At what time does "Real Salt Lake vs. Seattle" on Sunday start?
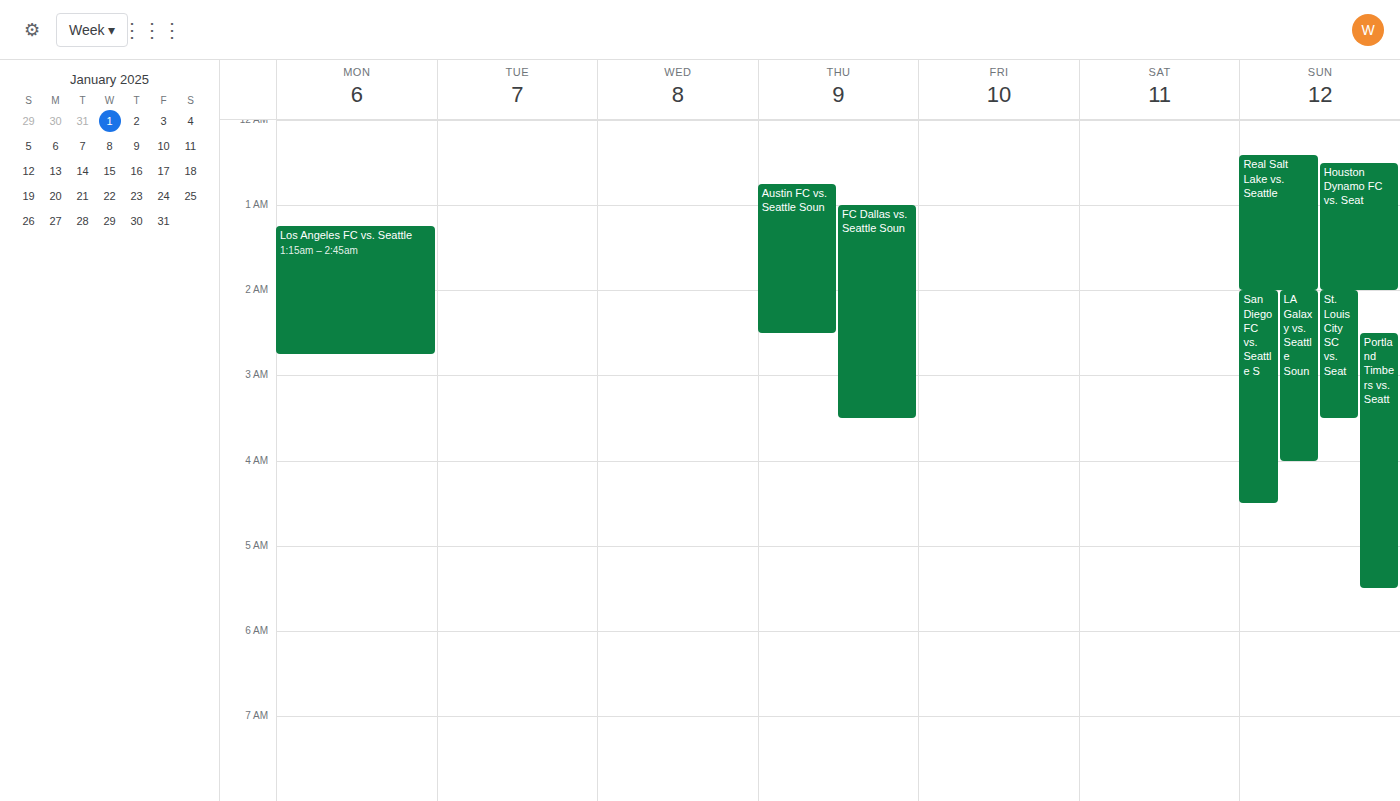
12:25 AM